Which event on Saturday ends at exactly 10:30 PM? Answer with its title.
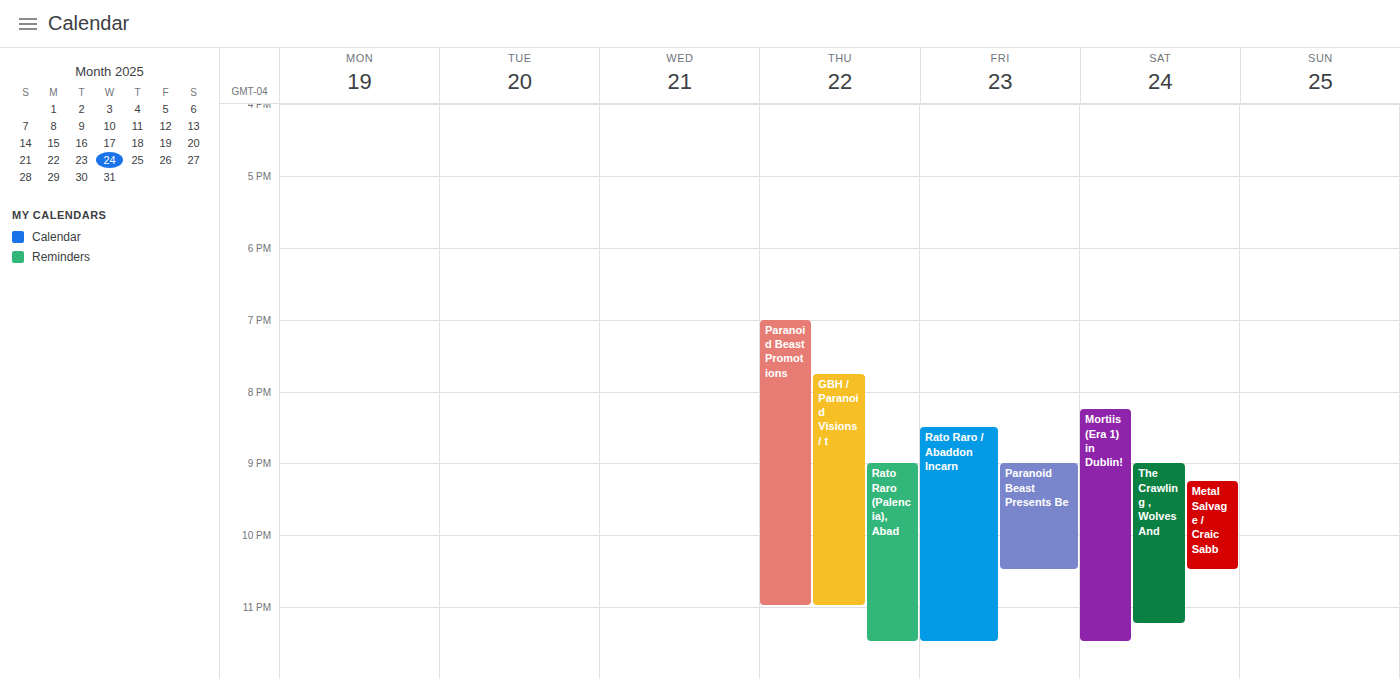
"Metal Salvage / Craic Sabb"